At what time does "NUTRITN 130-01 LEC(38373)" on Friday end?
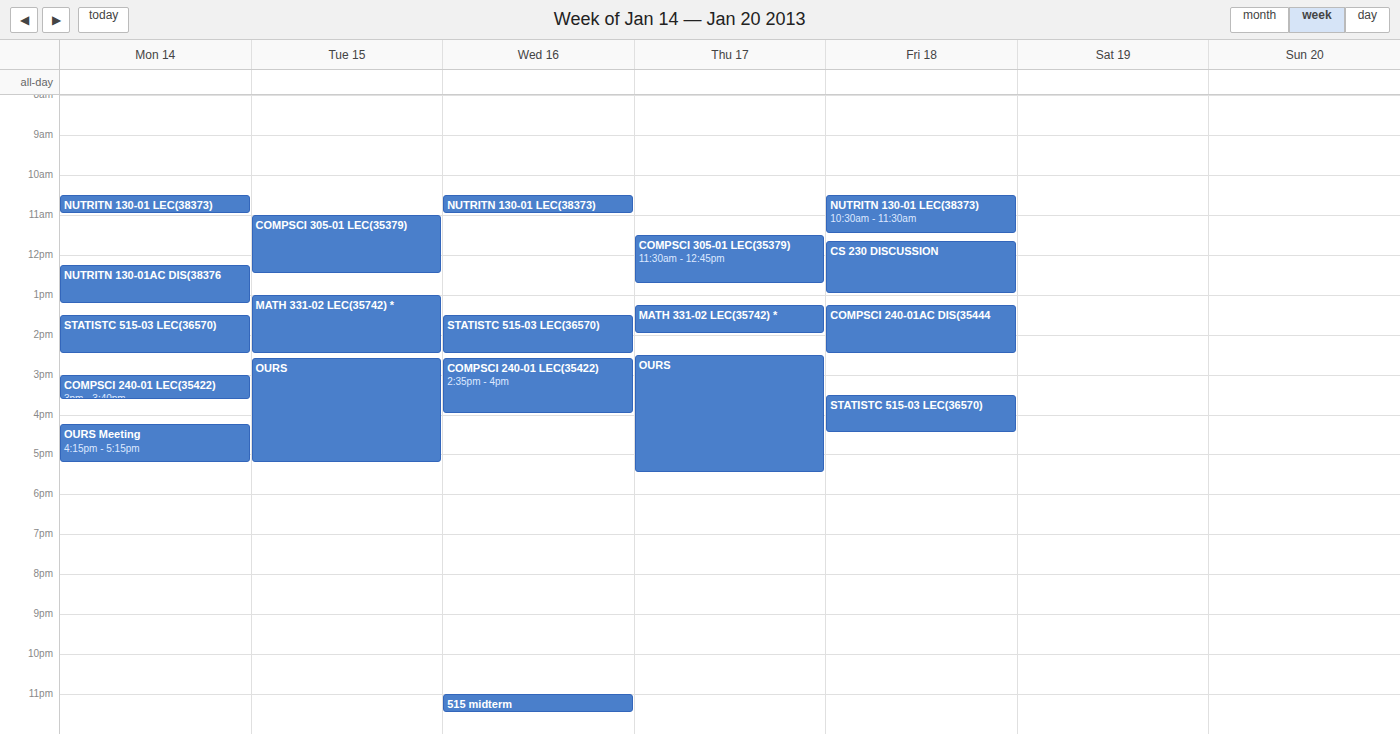
11:30